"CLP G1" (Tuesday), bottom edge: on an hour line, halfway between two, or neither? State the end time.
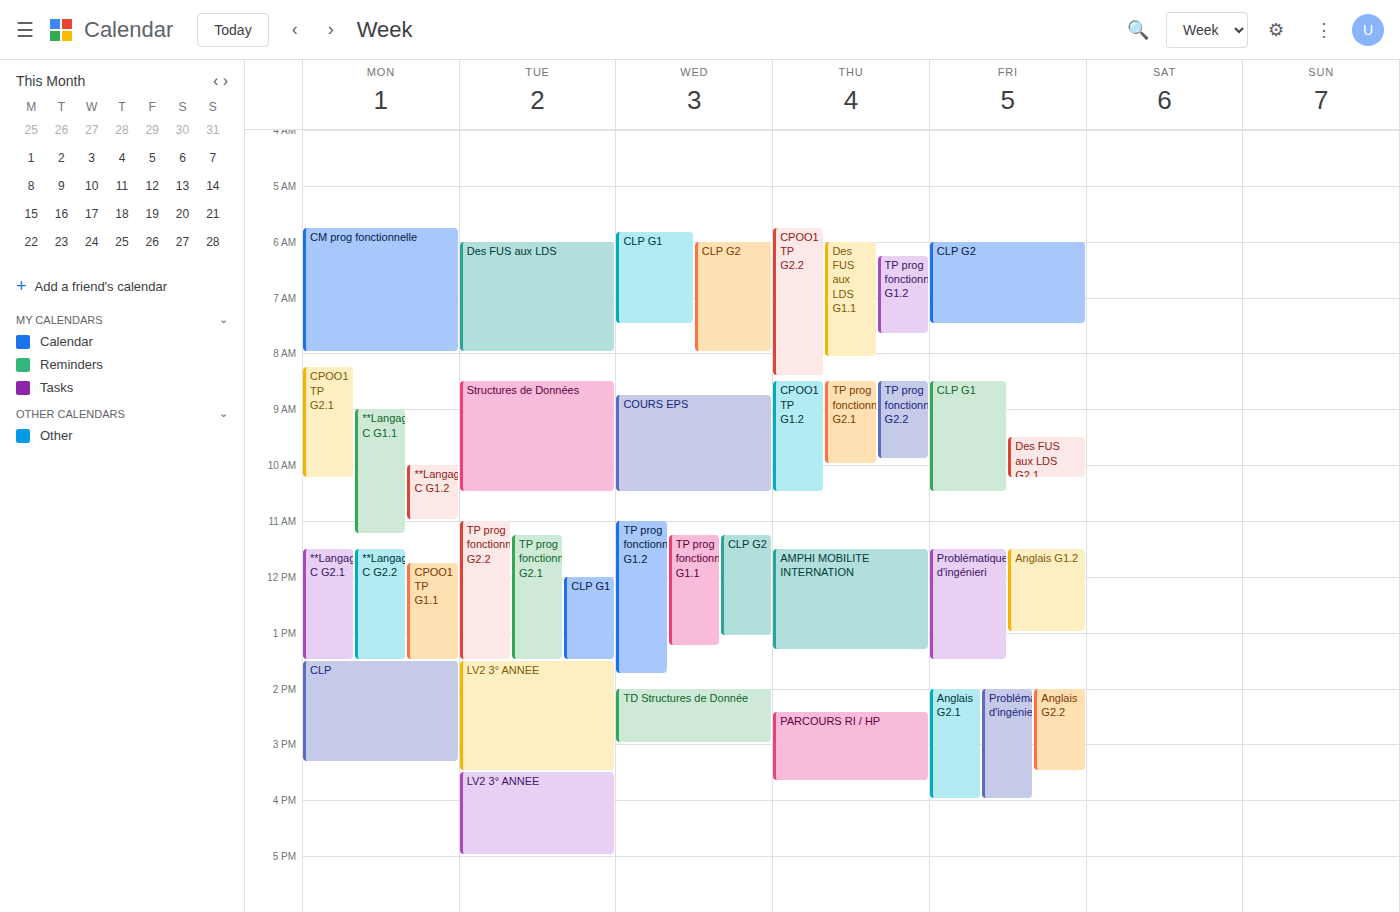
1:30 PM -- halfway between the 1 PM and 2 PM lines.